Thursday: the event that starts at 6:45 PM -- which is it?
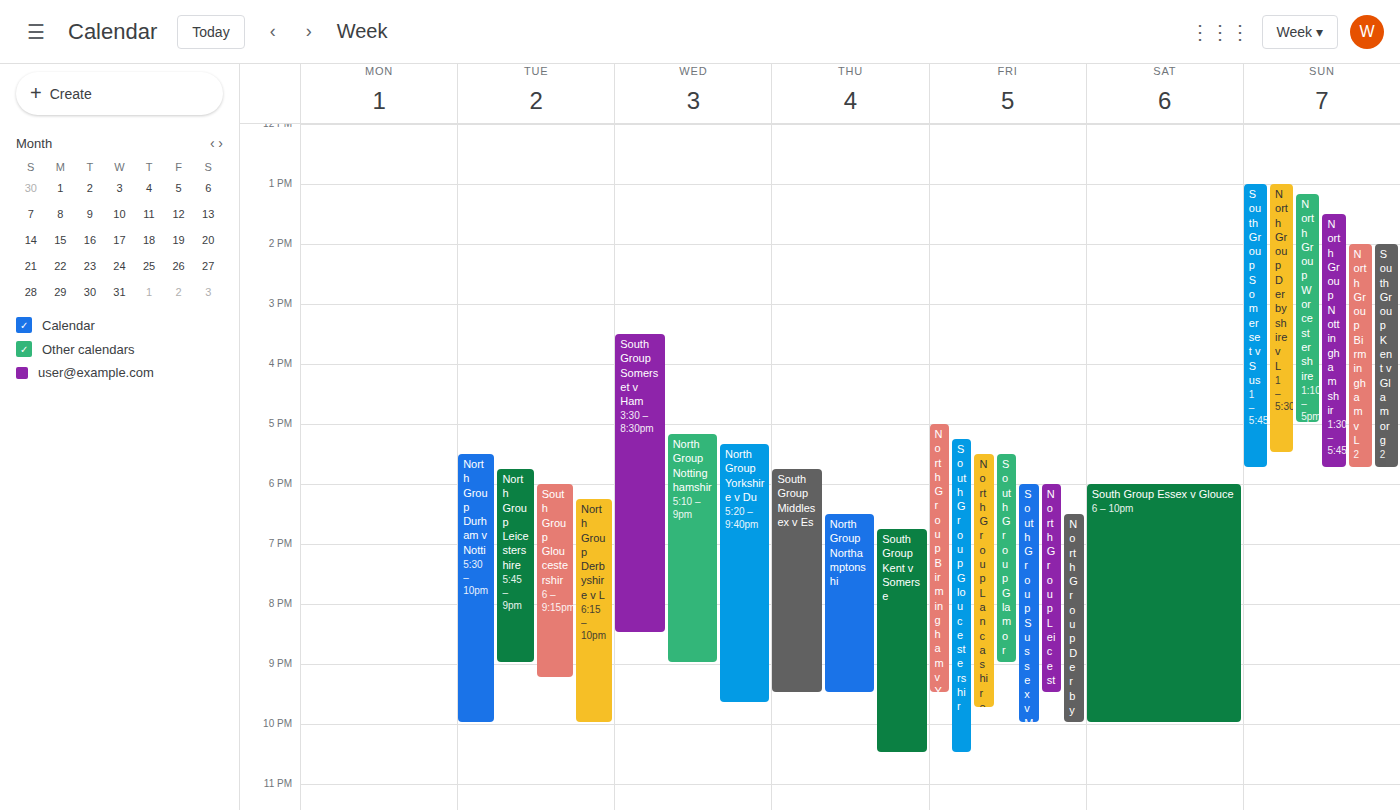
"South Group Kent v Somerse"